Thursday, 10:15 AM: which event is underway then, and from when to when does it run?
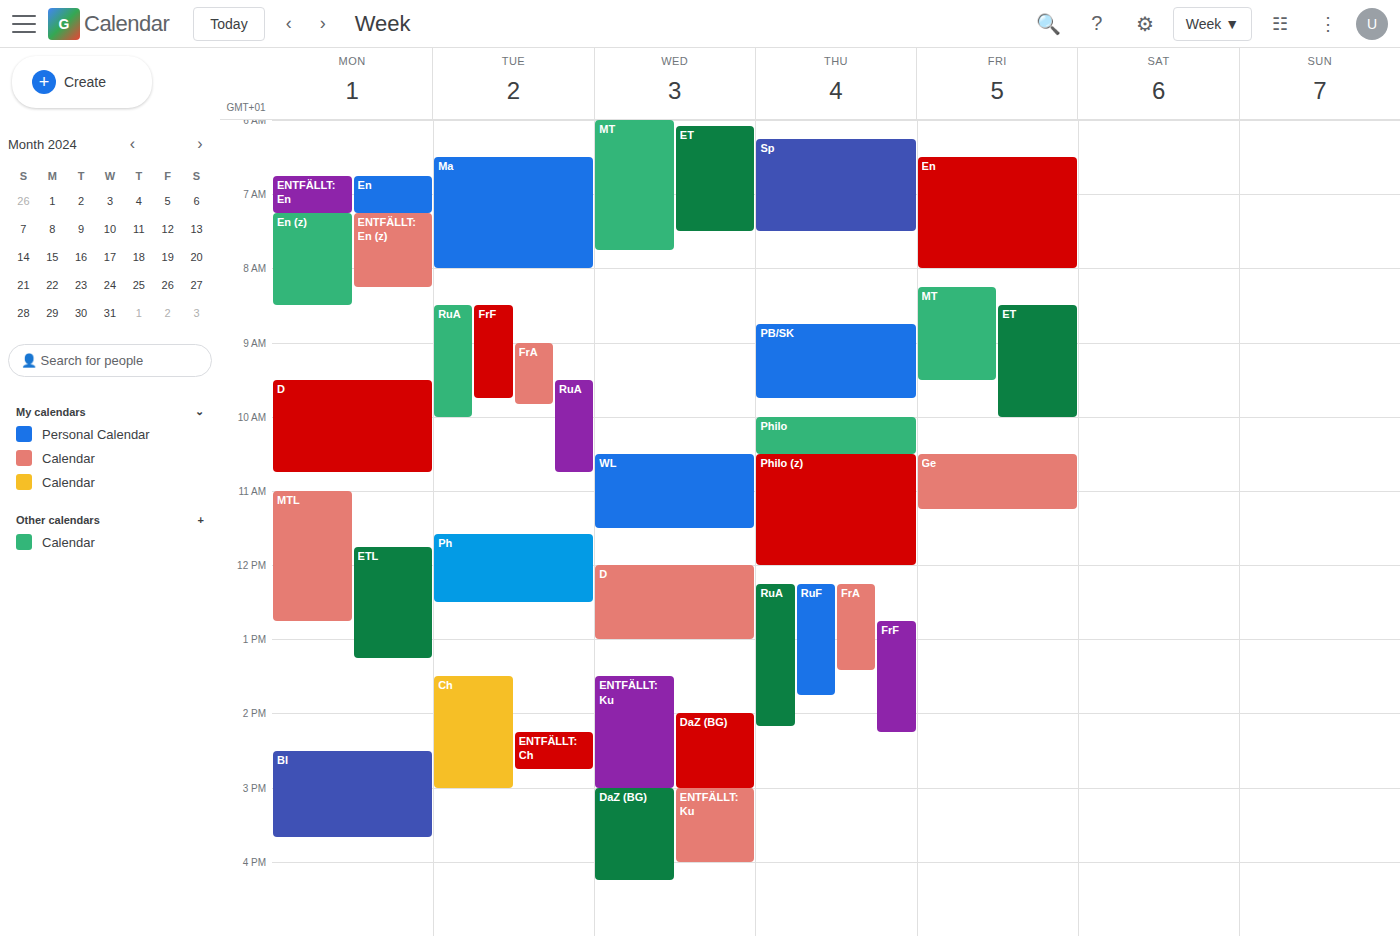
"Philo", 10:00 AM to 10:30 AM